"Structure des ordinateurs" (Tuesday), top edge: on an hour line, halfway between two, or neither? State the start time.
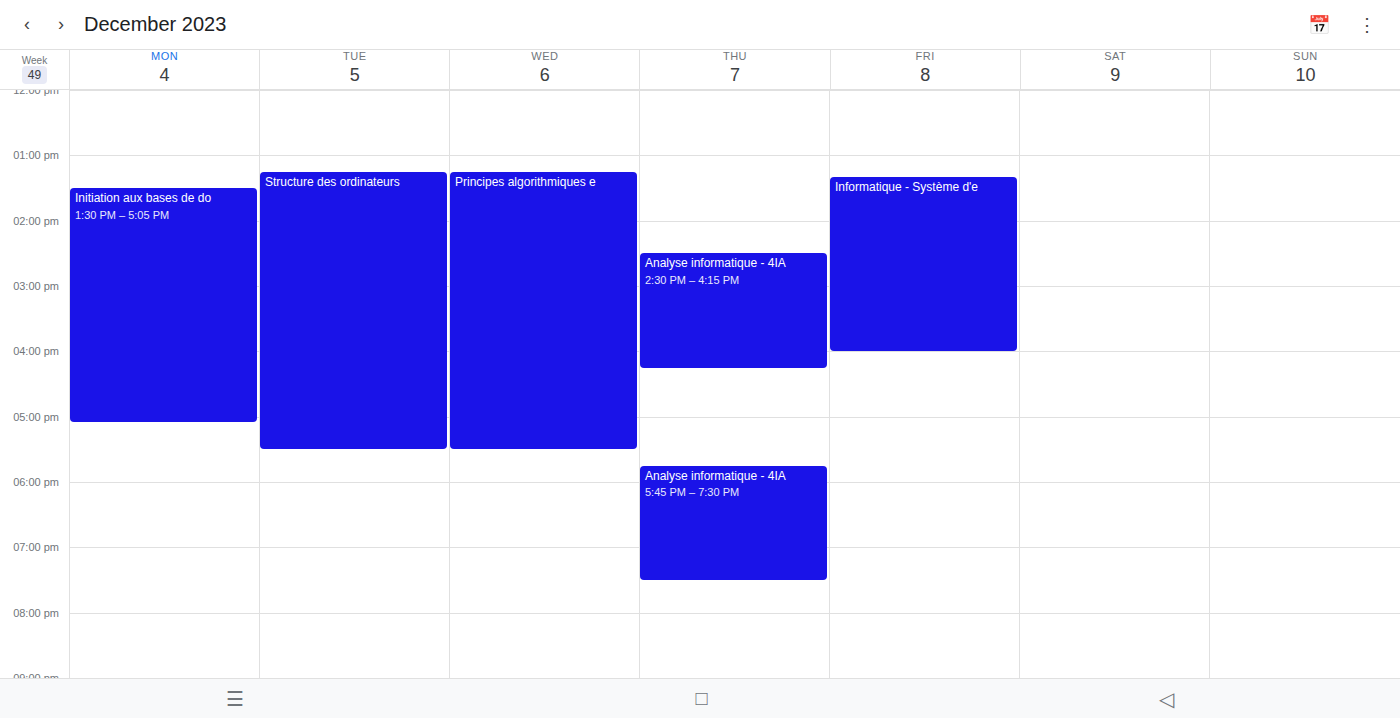
1:15 PM -- neither: a quarter of the way from the 1 PM line to the 2 PM line.